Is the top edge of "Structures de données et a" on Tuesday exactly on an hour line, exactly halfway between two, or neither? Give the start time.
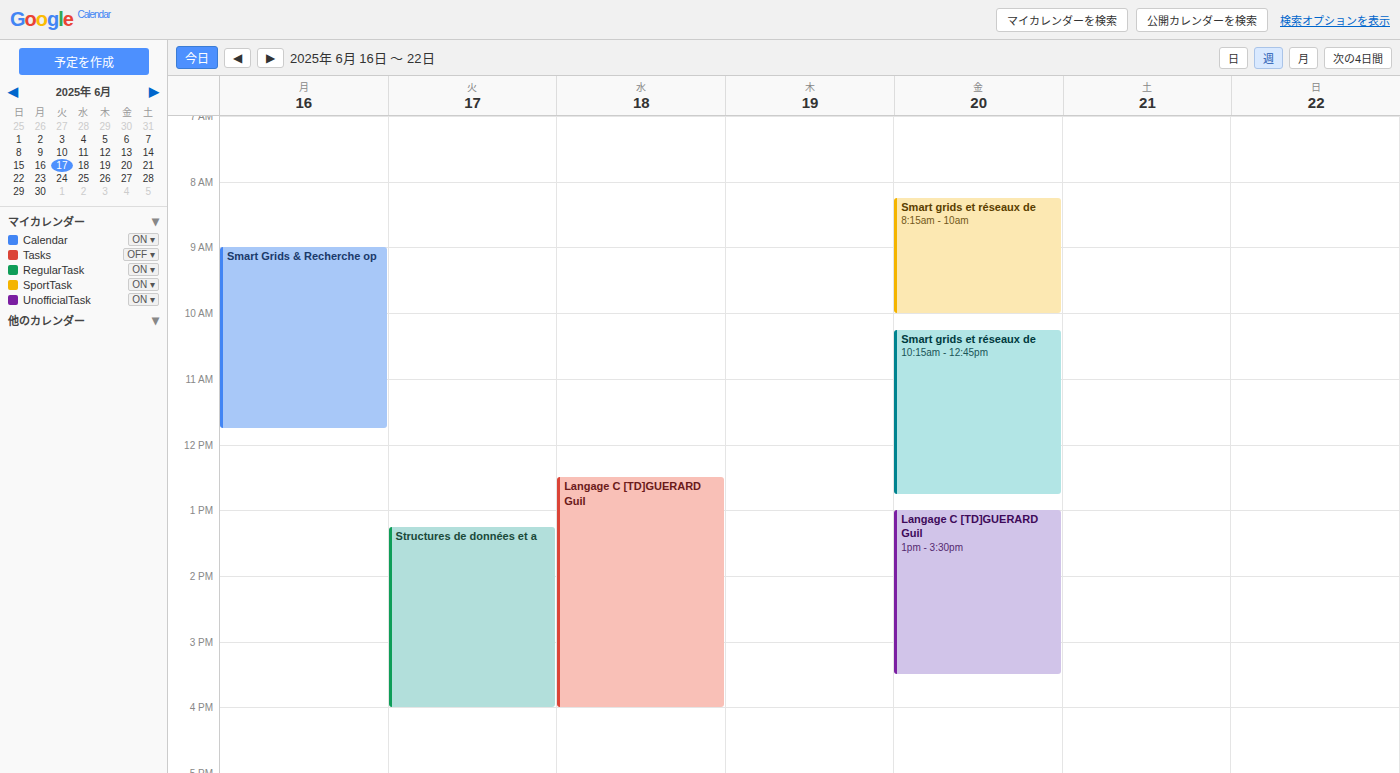
1:15 PM -- neither: a quarter of the way from the 1 PM line to the 2 PM line.